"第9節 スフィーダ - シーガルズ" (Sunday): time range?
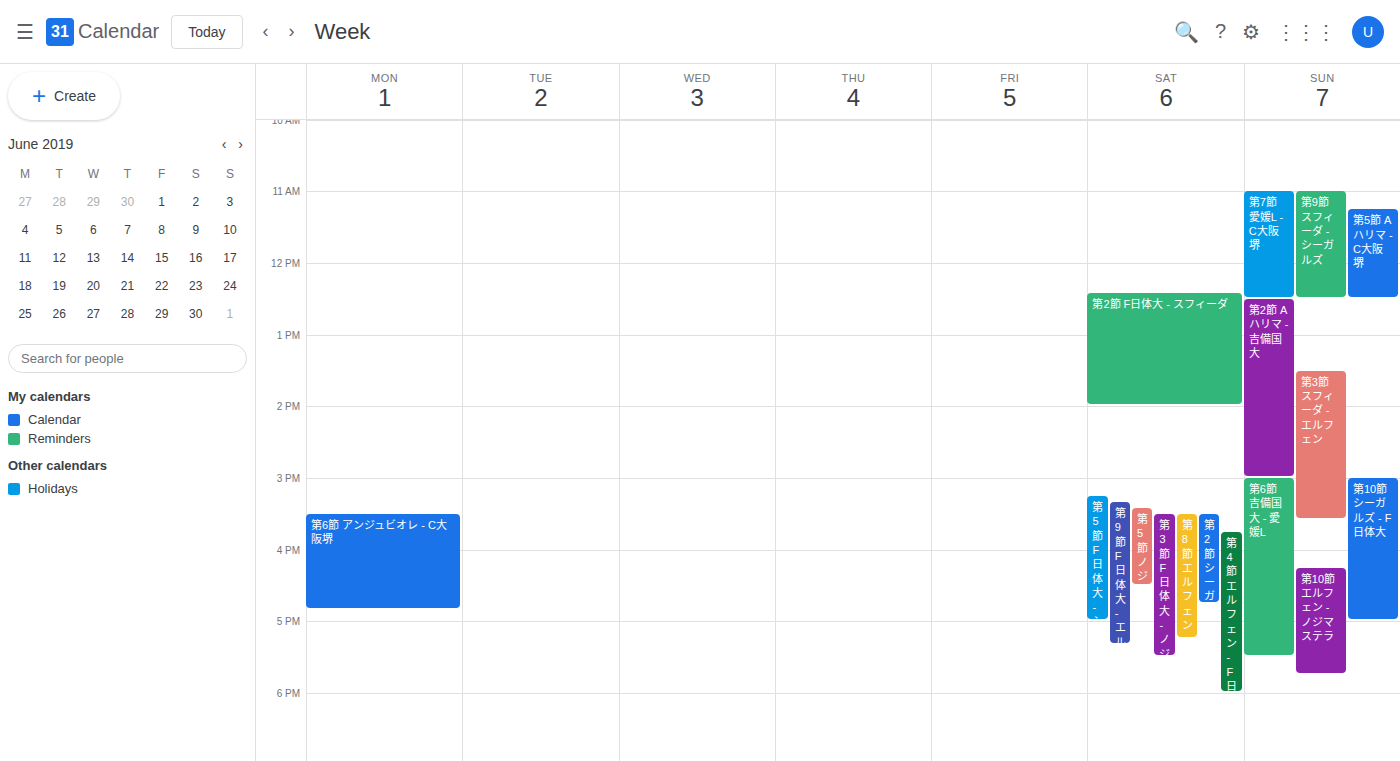
11:00 AM to 12:30 PM